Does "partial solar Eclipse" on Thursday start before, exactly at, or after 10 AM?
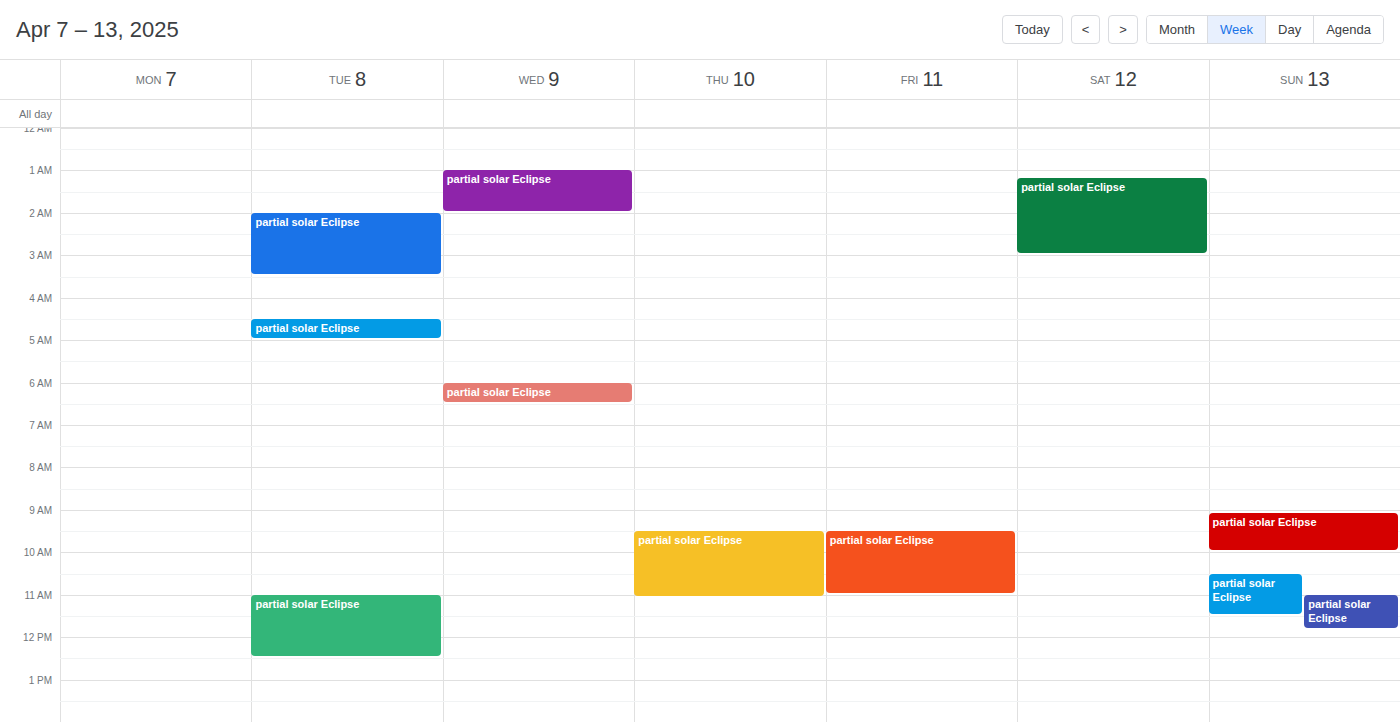
9:30 AM -- before 10 AM, 30 minutes above the 10 AM line.